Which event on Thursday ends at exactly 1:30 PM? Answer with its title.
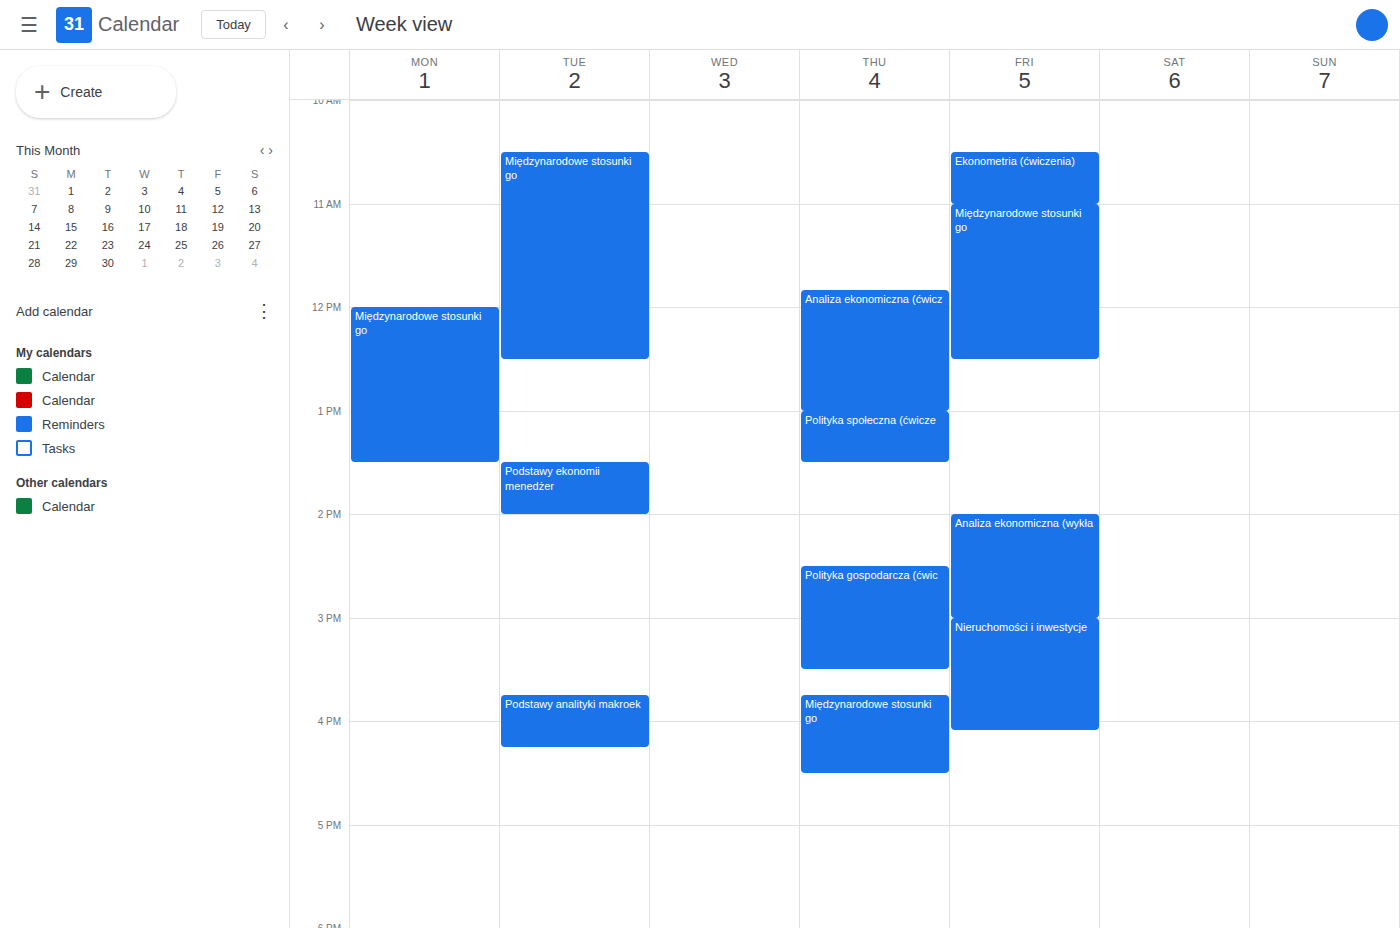
"Polityka społeczna (ćwicze"